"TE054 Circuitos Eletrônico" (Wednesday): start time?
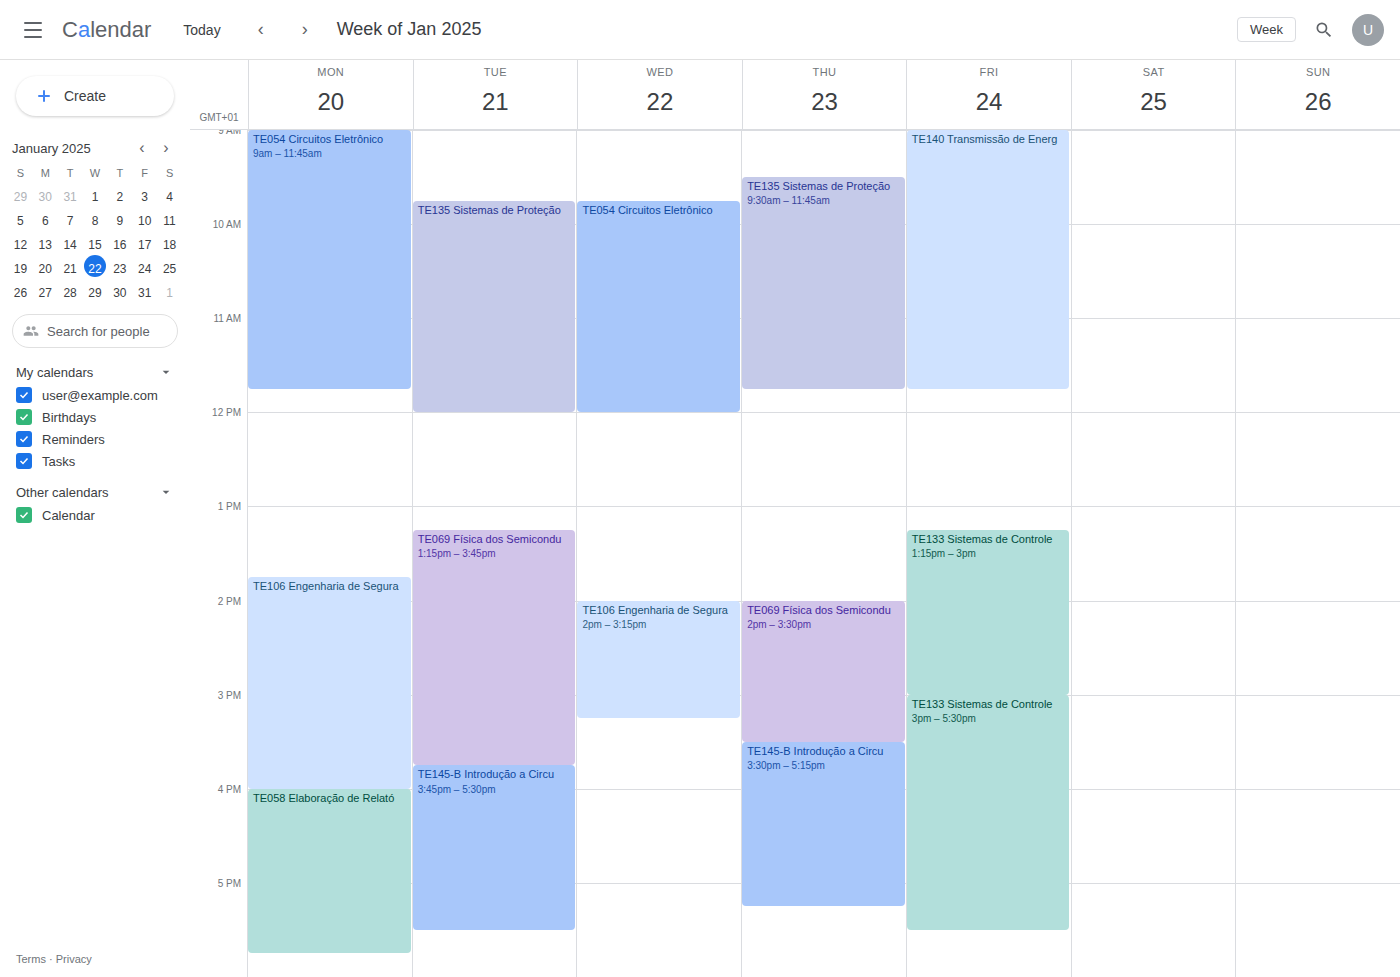
9:45 AM